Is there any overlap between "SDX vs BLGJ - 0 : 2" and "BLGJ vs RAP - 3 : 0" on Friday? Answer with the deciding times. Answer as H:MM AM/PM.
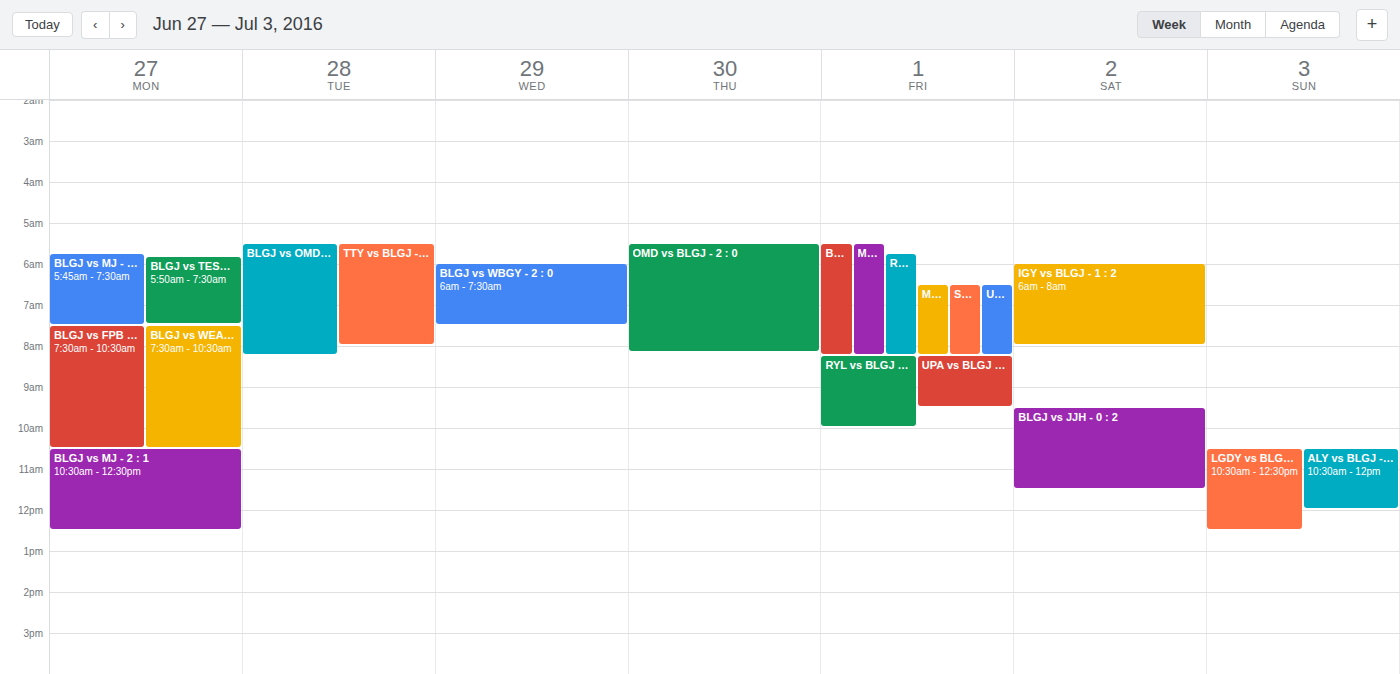
"SDX vs BLGJ - 0 : 2" starts at 6:30 AM, before "BLGJ vs RAP - 3 : 0" ends at 8:15 AM -- they overlap.